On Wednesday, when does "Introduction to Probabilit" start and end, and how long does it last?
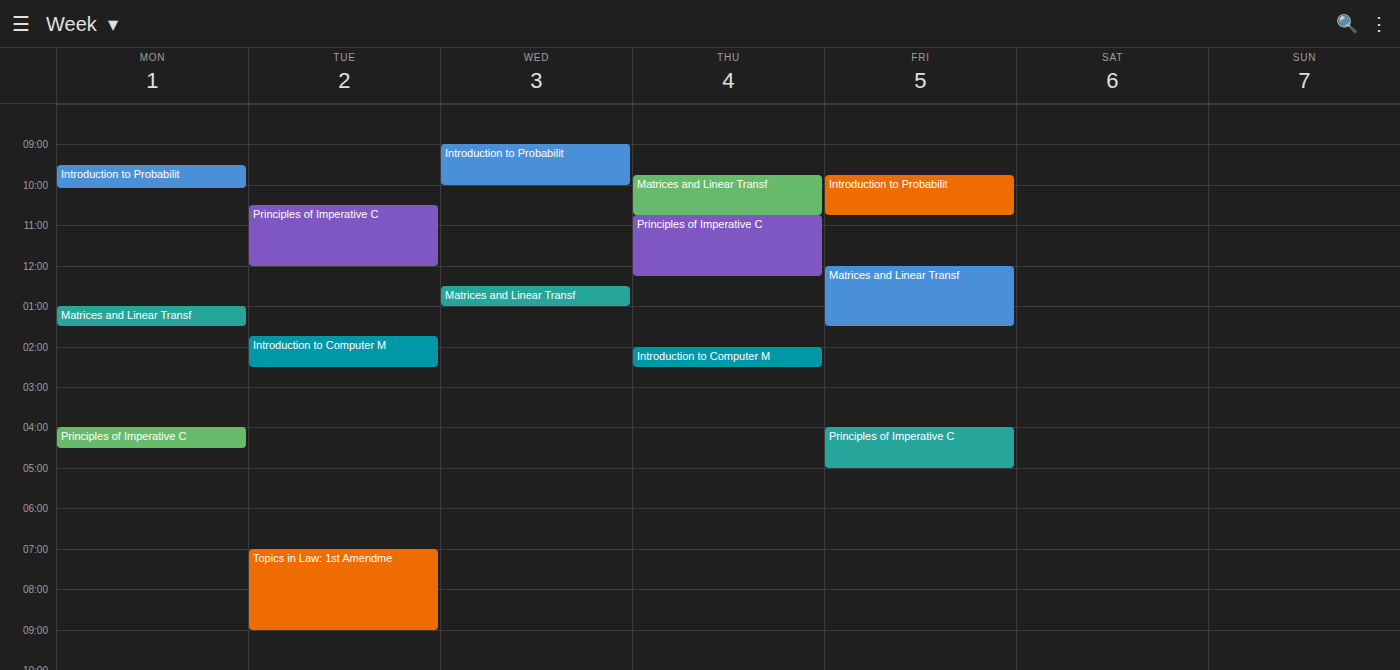
9:00 AM to 10:00 AM, 1 hour